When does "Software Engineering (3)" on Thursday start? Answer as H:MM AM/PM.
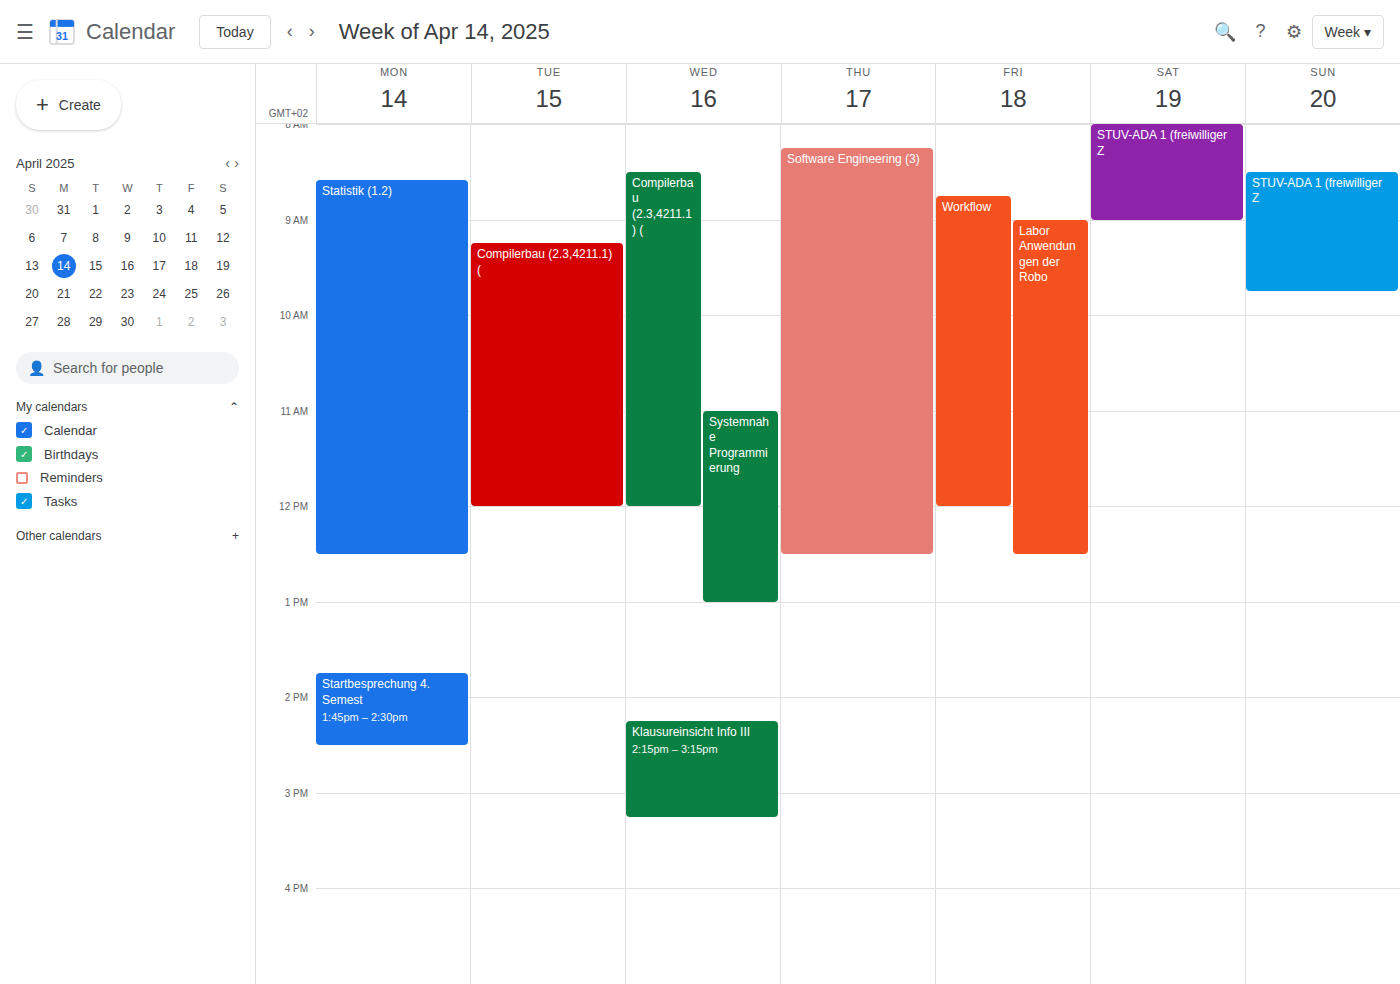
8:15 AM